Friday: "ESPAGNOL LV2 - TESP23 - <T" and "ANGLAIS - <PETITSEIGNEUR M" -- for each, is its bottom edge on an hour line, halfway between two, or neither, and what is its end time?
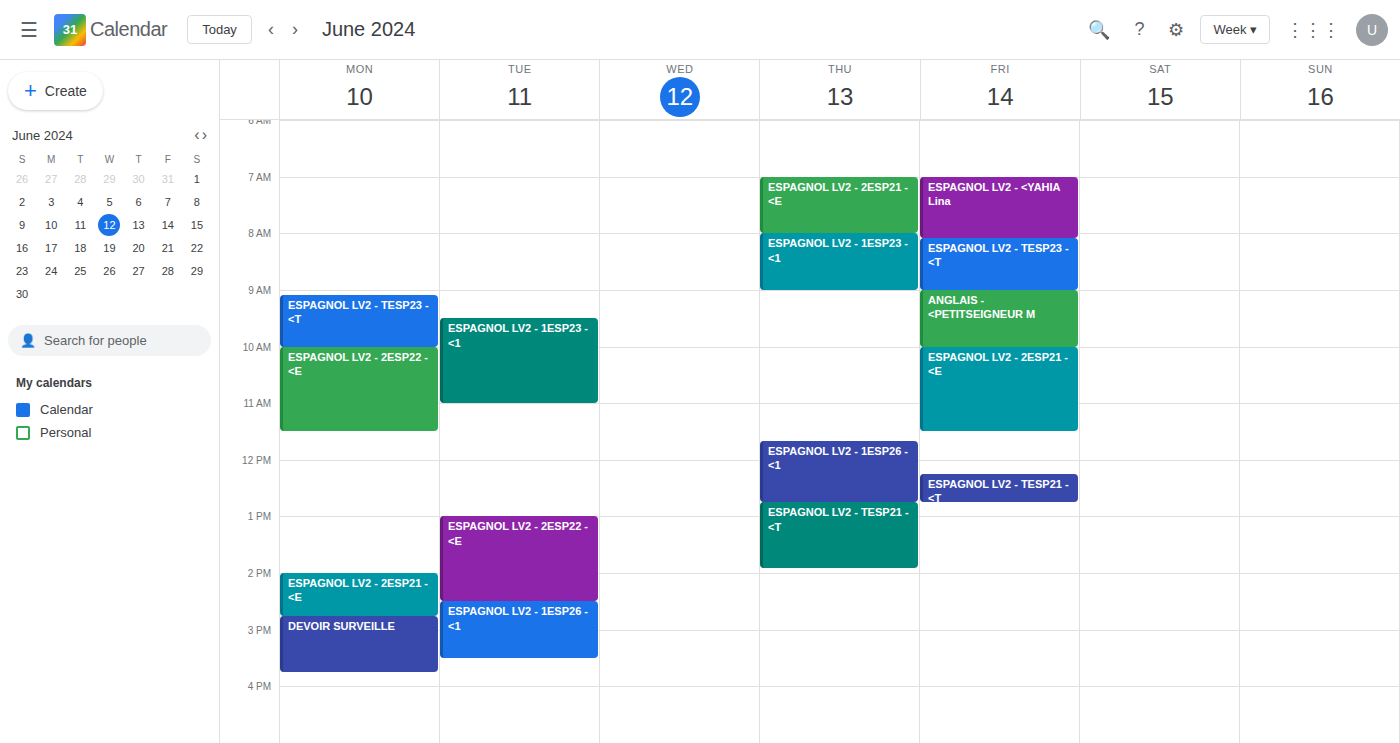
"ESPAGNOL LV2 - TESP23 - <T": 9:00 AM, exactly on the 9 AM line. "ANGLAIS - <PETITSEIGNEUR M": 10:00 AM, exactly on the 10 AM line.